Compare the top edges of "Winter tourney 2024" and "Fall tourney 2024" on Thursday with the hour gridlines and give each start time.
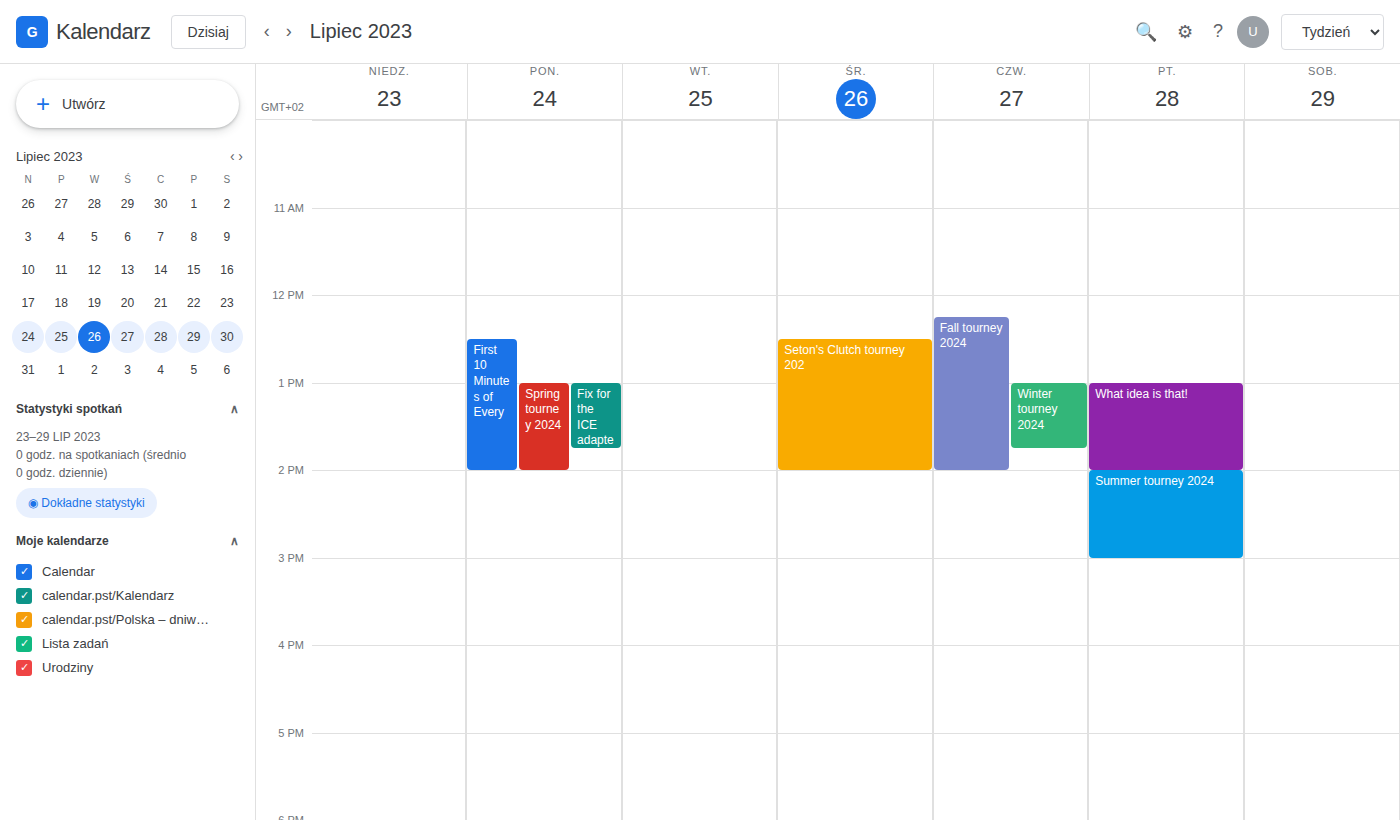
"Winter tourney 2024": 1:00 PM, exactly on the 1 PM line. "Fall tourney 2024": 12:15 PM, neither: a quarter of the way from the 12 PM line to the 1 PM line.